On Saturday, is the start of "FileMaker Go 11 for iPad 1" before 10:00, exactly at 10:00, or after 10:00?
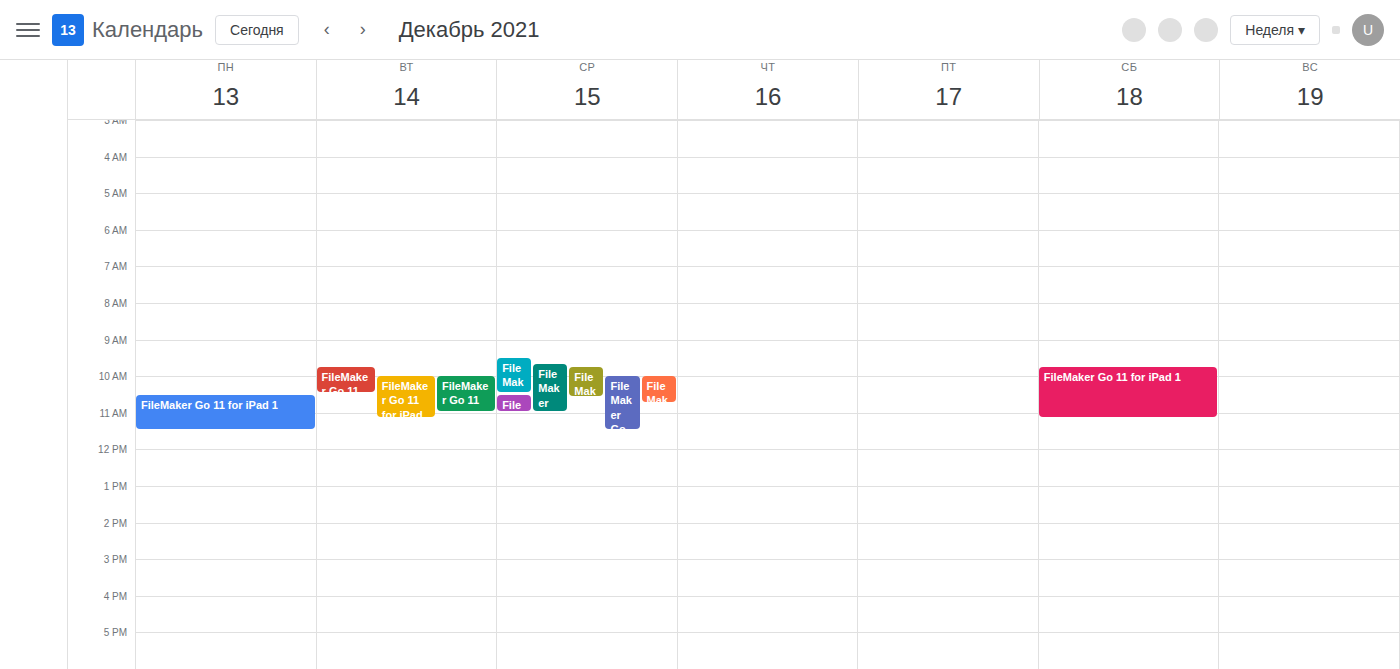
09:45 -- before 10:00, 15 minutes above the 10:00 line.